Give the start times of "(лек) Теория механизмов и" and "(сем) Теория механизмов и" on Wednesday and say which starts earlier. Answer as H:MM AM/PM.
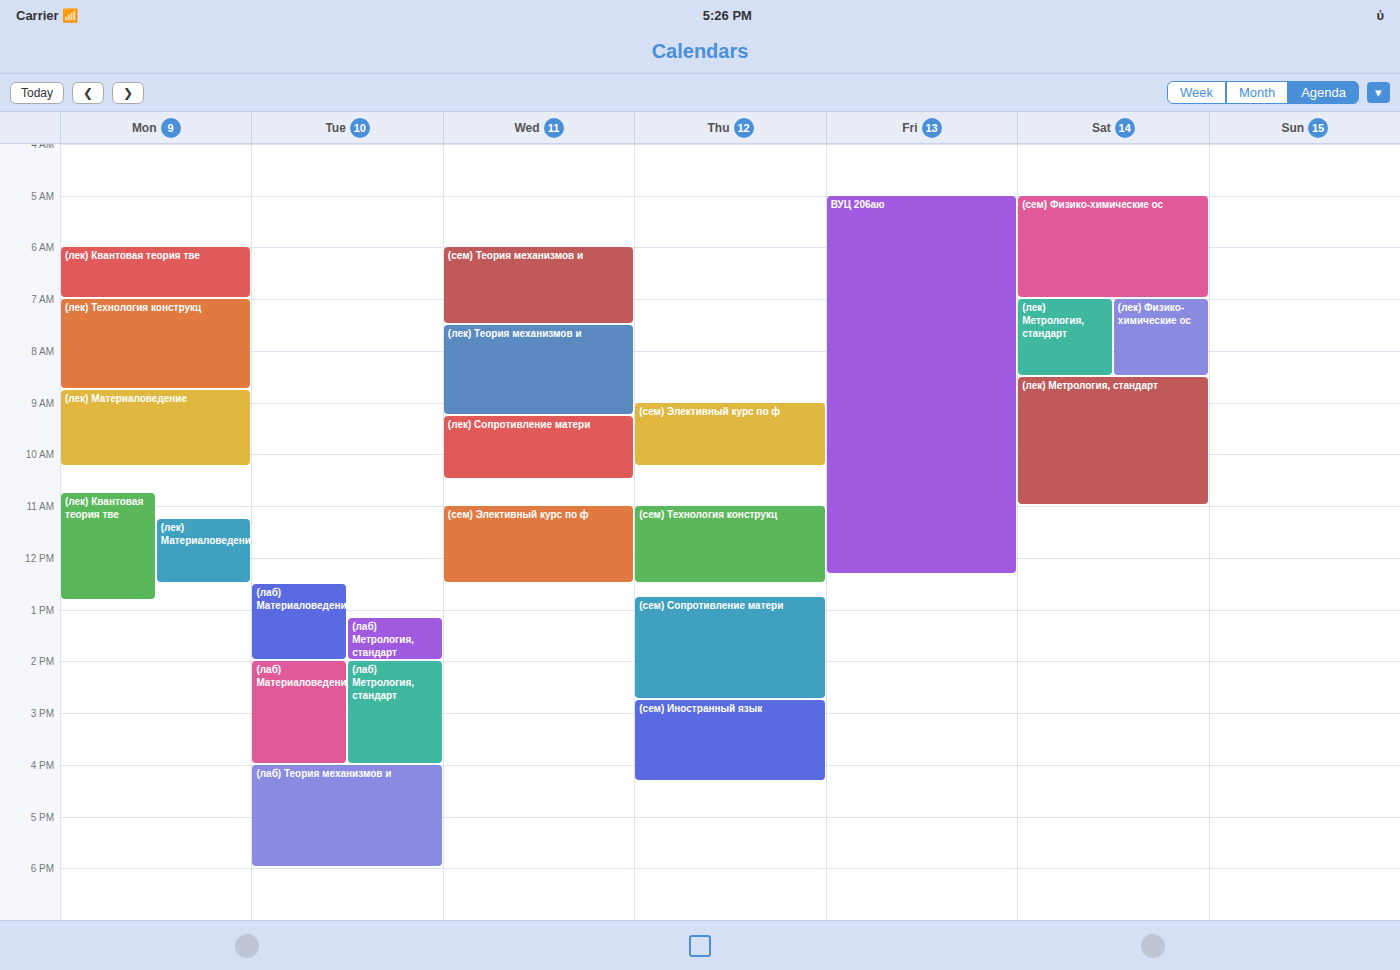
"(сем) Теория механизмов и" 6:00 AM; "(лек) Теория механизмов и" 7:30 AM.